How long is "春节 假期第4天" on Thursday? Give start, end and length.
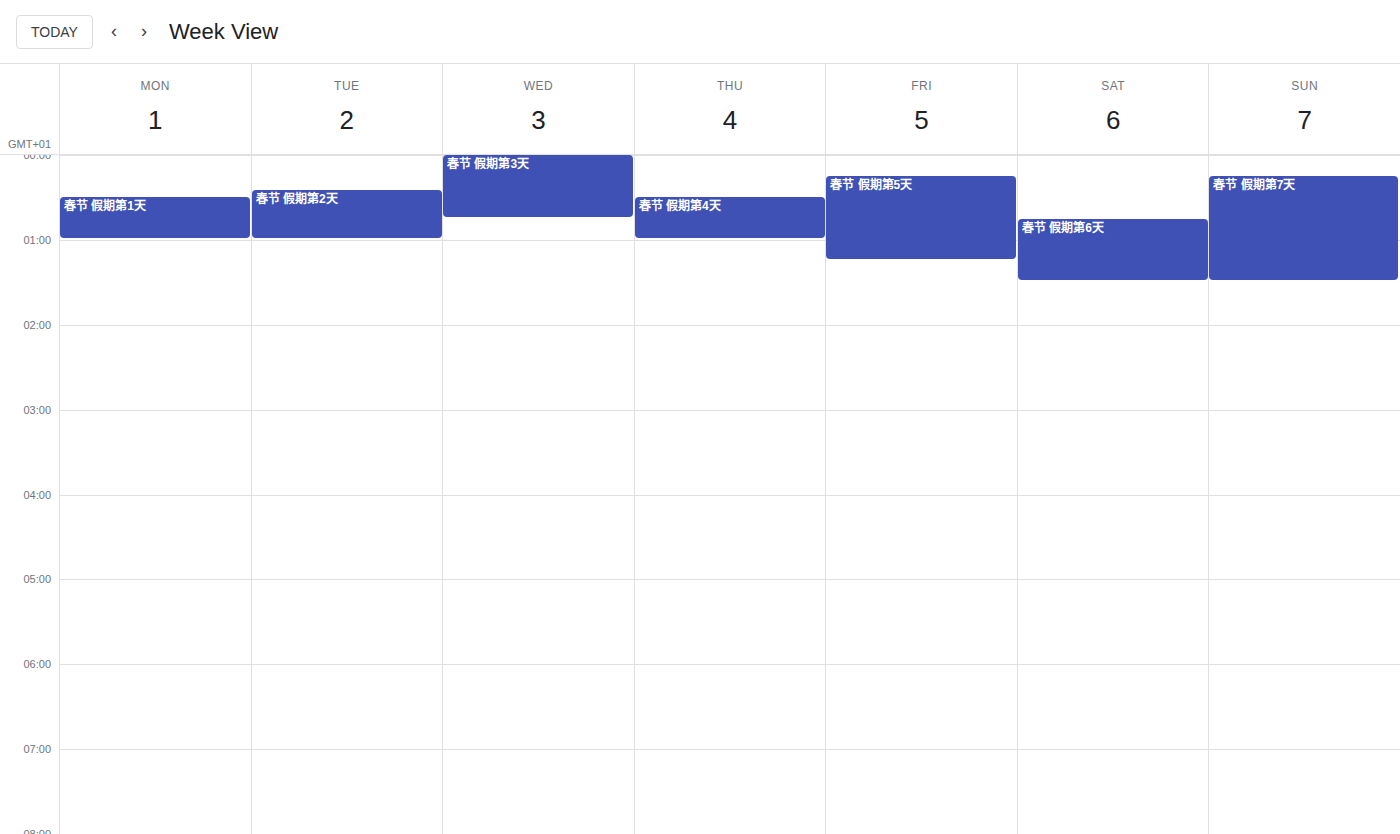
00:30 to 01:00, 30 minutes